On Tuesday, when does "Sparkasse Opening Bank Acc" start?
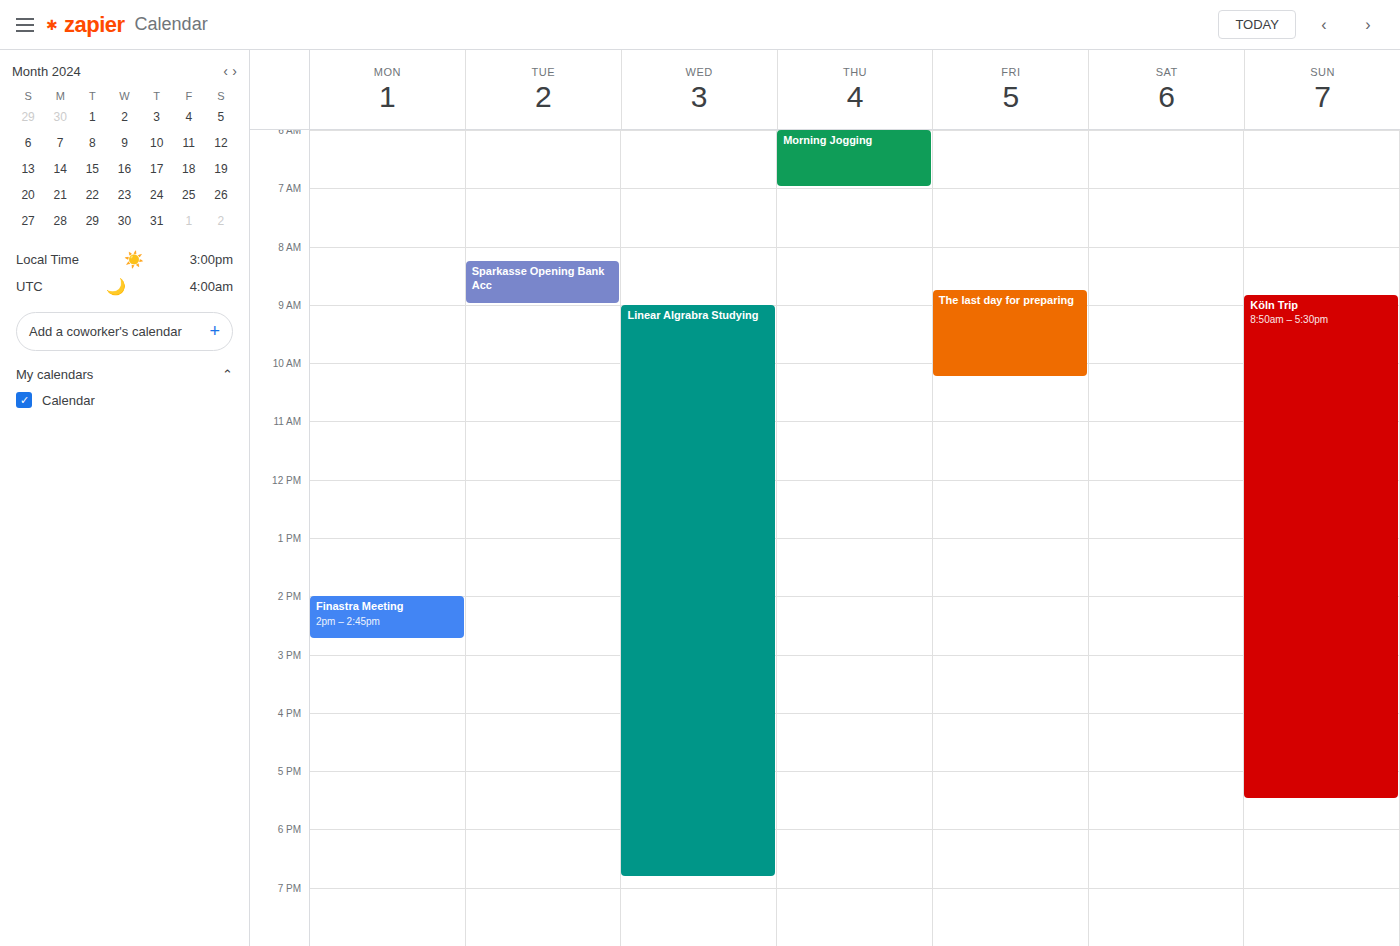
8:15 AM